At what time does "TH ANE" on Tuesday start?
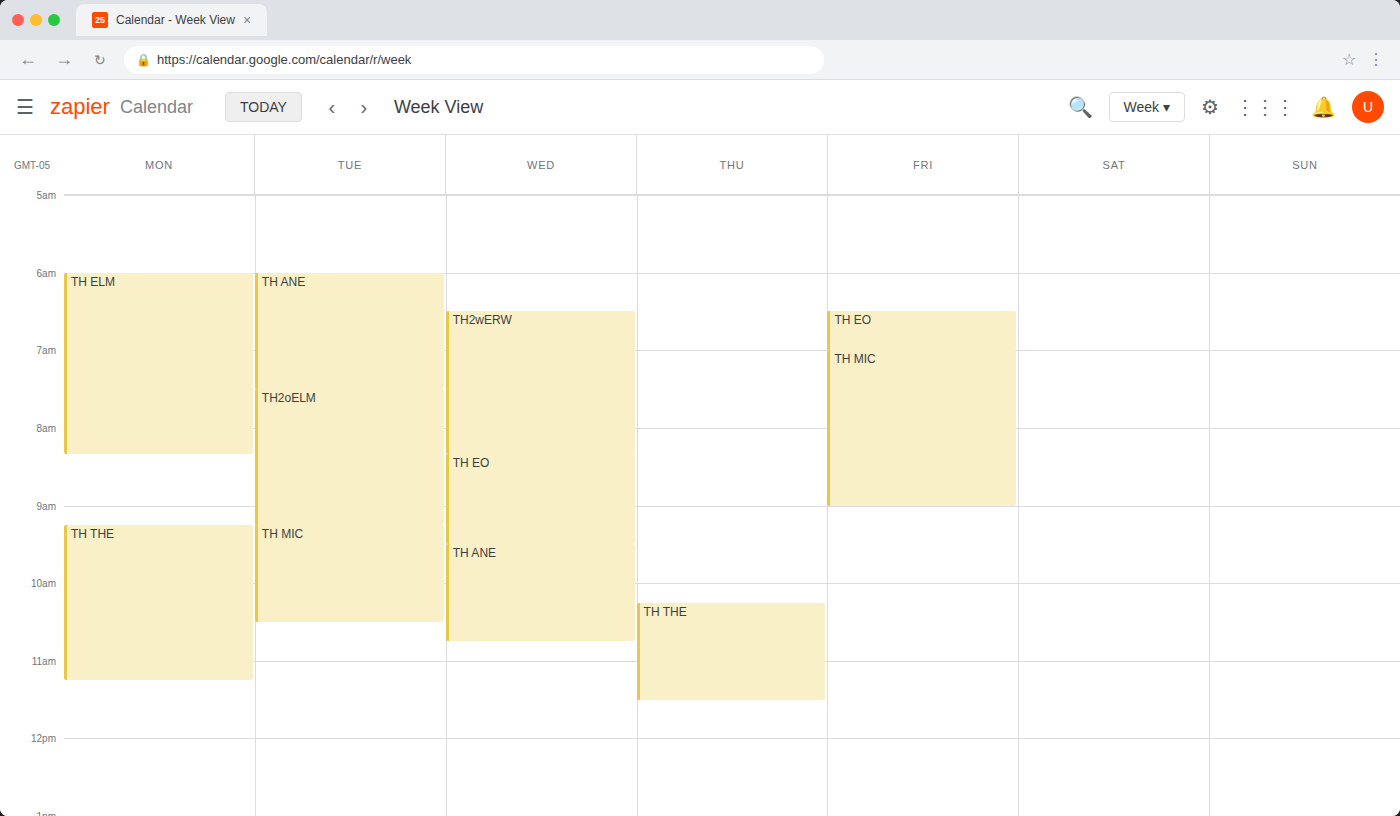
06:00